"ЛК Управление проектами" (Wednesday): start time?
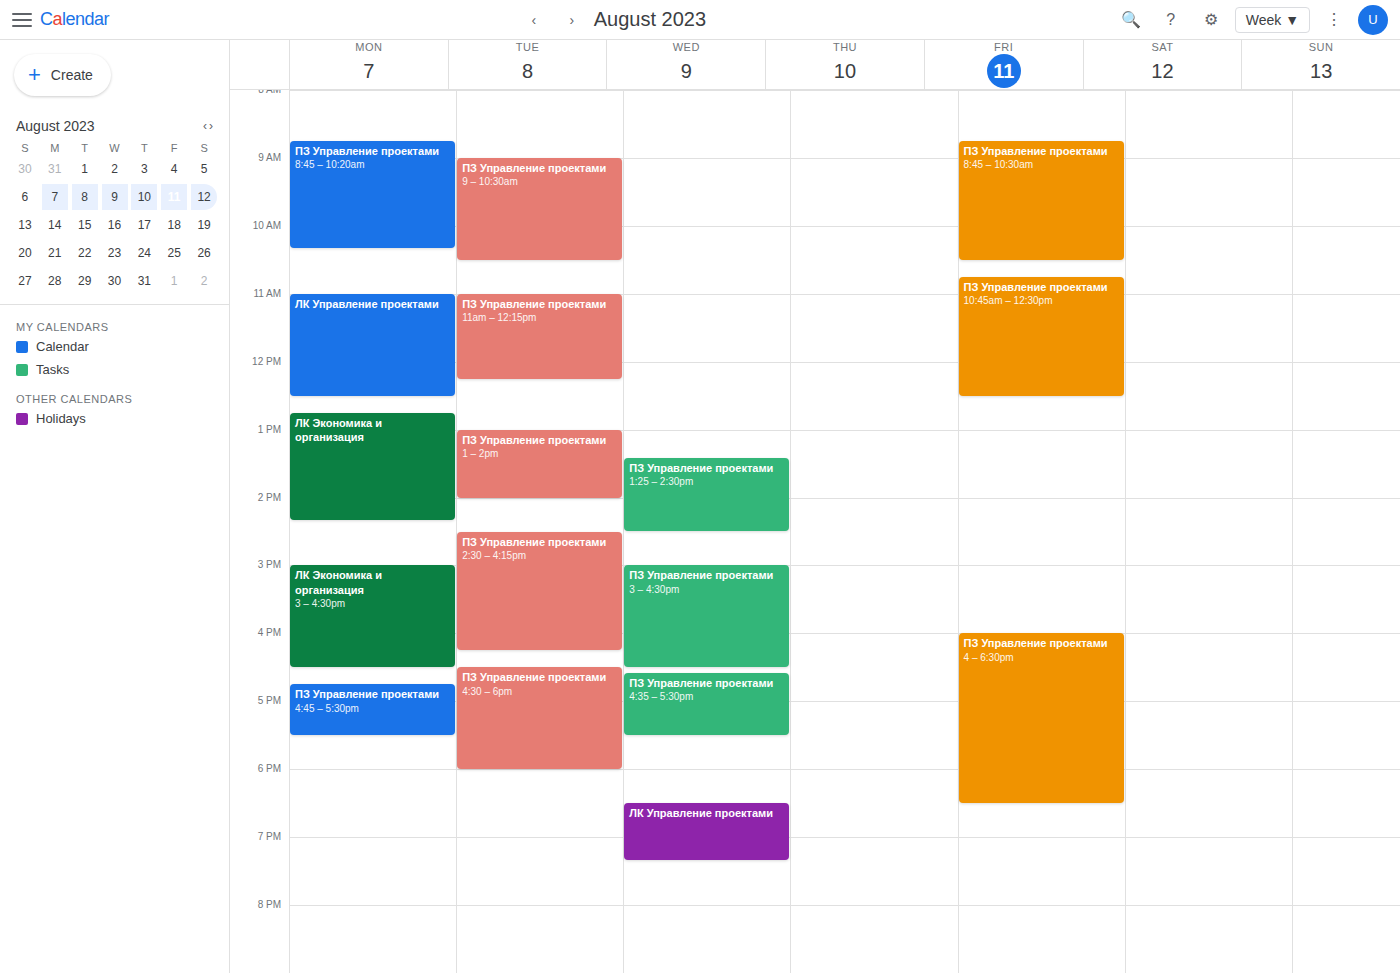
6:30 PM